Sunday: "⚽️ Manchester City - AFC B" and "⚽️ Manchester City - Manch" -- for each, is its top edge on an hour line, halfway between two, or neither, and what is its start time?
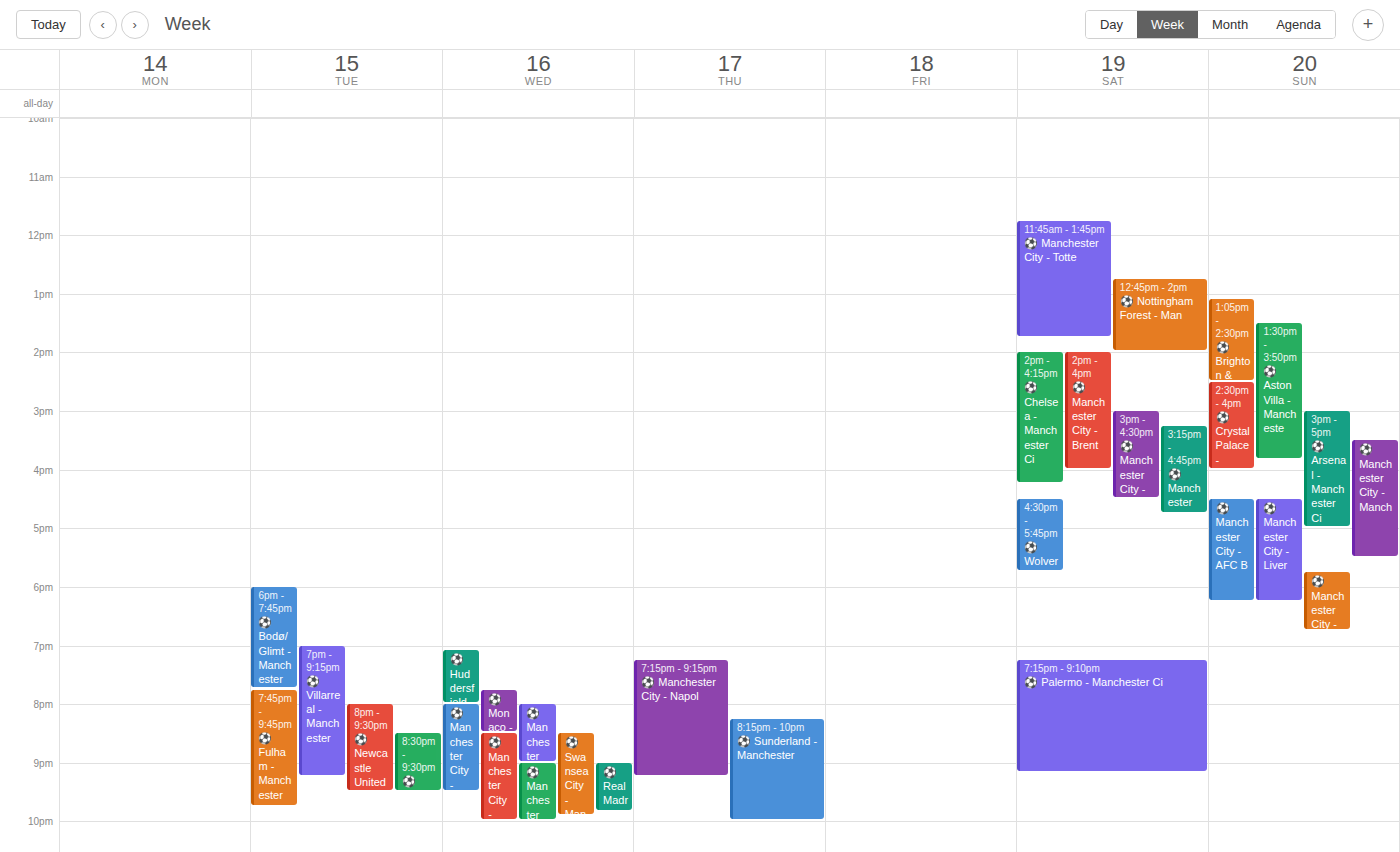
"⚽️ Manchester City - AFC B": 4:30 PM, halfway between the 4 PM and 5 PM lines. "⚽️ Manchester City - Manch": 3:30 PM, halfway between the 3 PM and 4 PM lines.